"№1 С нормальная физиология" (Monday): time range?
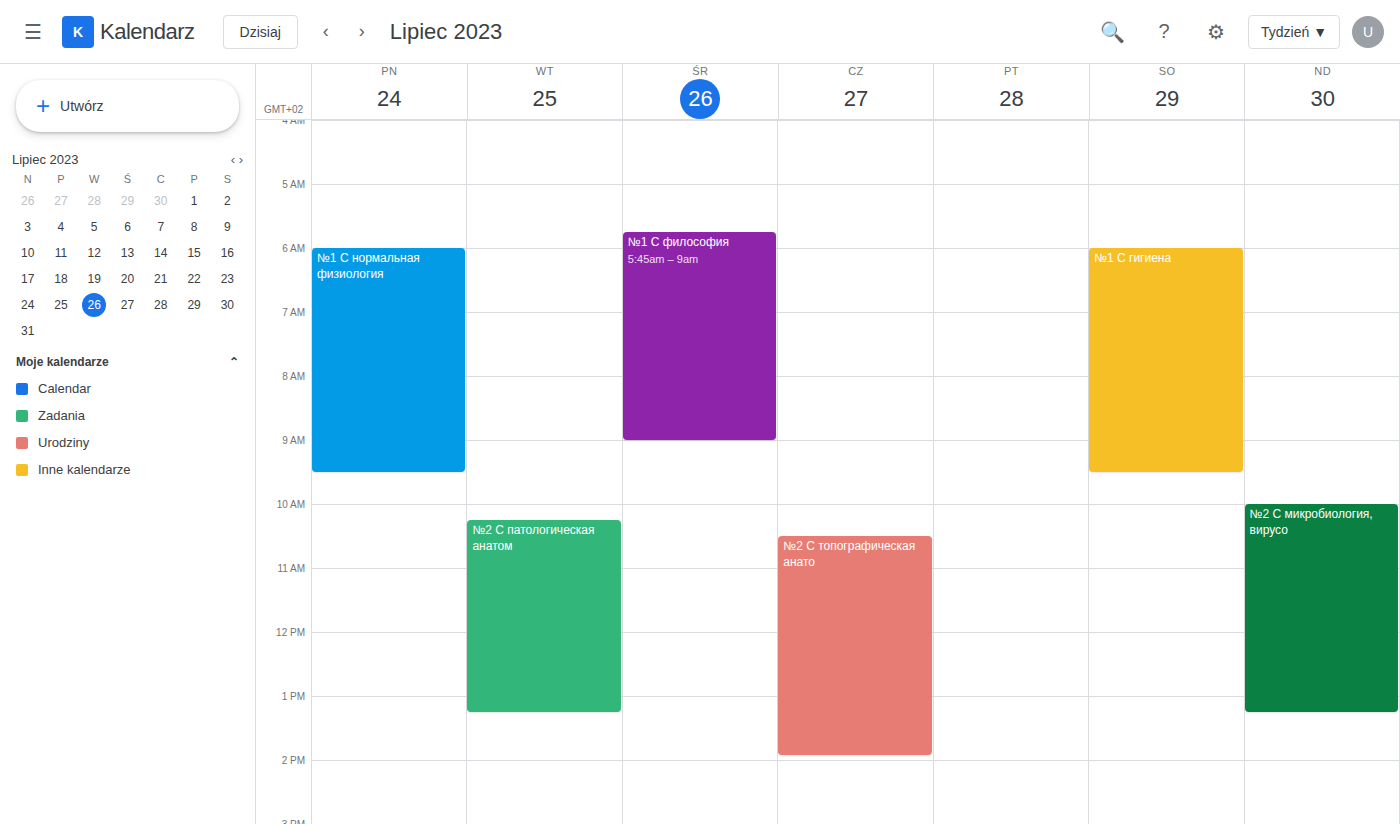
06:00 to 09:30